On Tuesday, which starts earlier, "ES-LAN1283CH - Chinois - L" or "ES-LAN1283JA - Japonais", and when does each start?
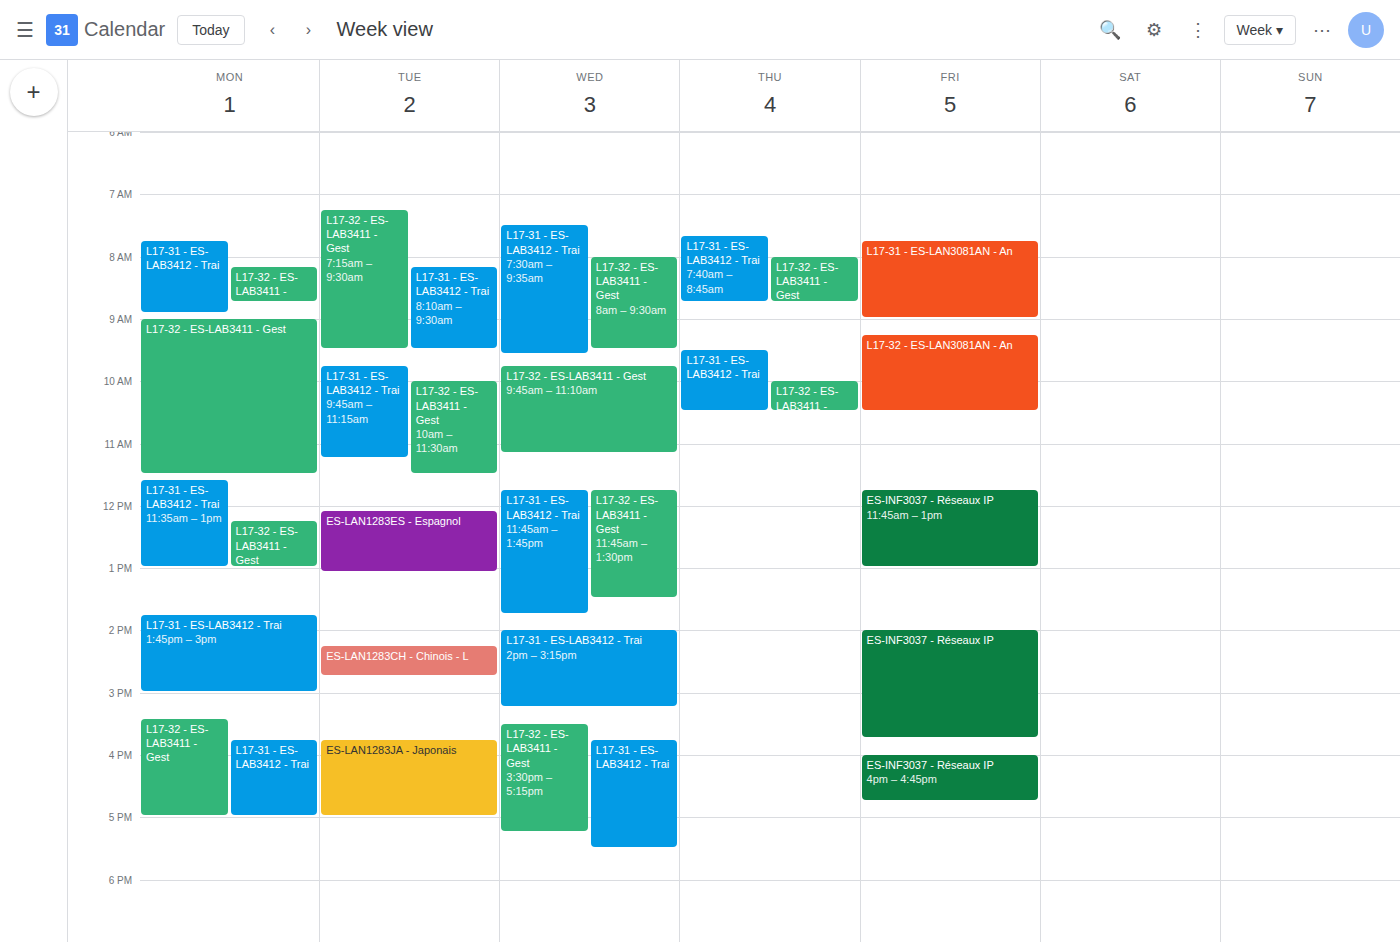
"ES-LAN1283CH - Chinois - L" 2:15 PM; "ES-LAN1283JA - Japonais" 3:45 PM.